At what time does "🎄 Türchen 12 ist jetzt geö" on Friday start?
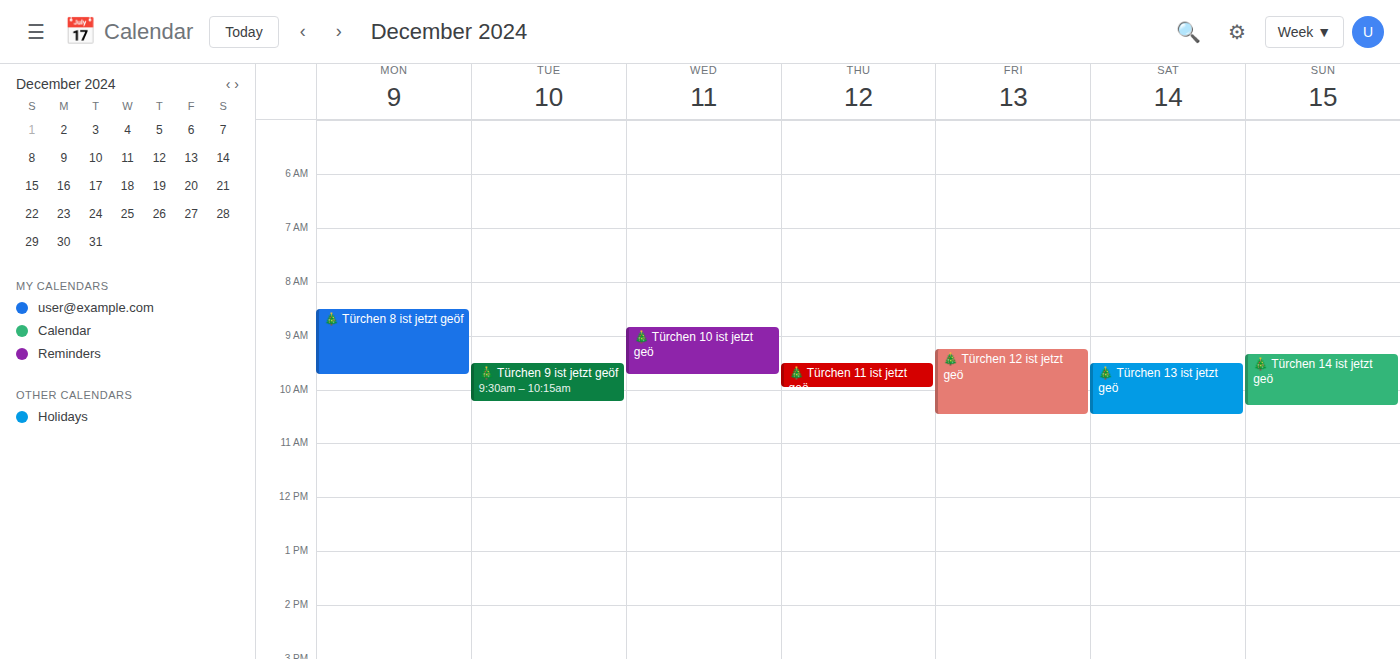
9:15 AM